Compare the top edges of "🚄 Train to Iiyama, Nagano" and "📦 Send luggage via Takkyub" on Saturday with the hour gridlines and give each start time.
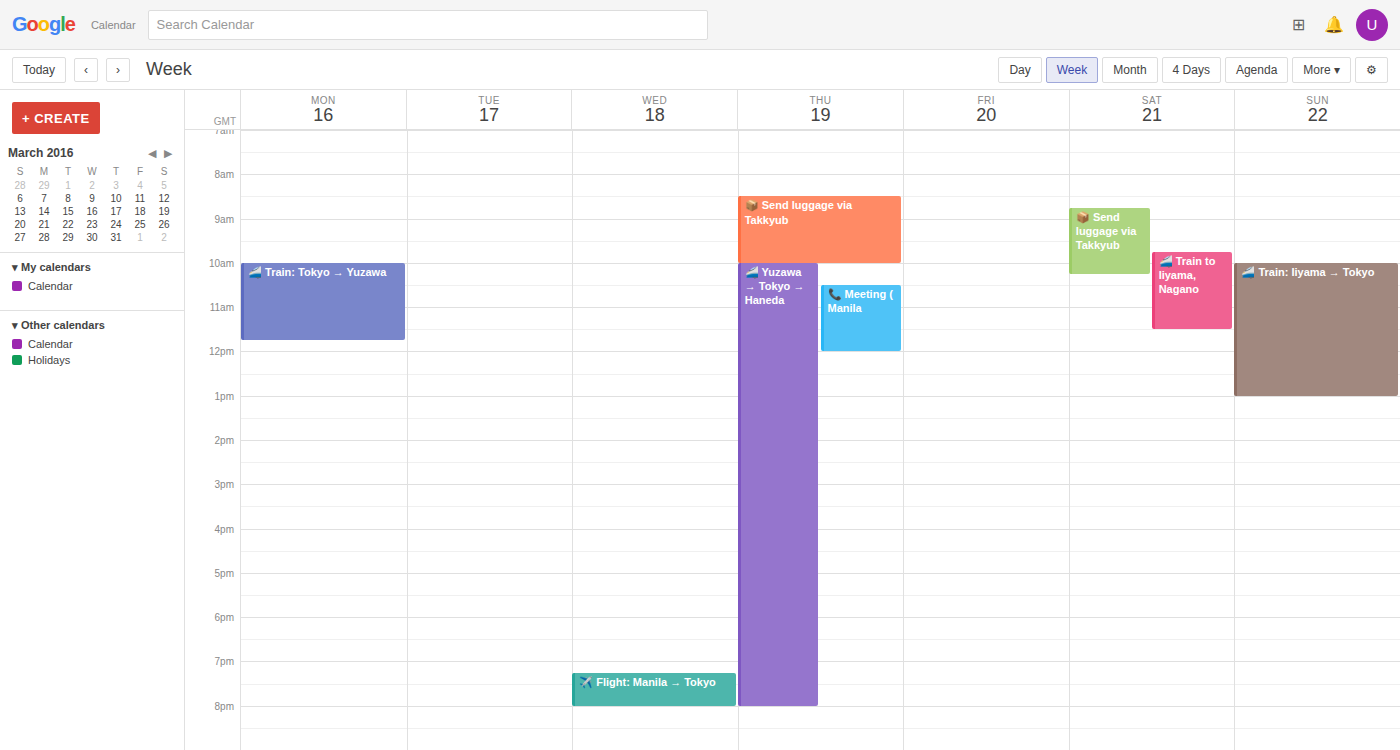
"🚄 Train to Iiyama, Nagano": 9:45 AM, neither: three quarters of the way from the 9 AM line to the 10 AM line. "📦 Send luggage via Takkyub": 8:45 AM, neither: three quarters of the way from the 8 AM line to the 9 AM line.